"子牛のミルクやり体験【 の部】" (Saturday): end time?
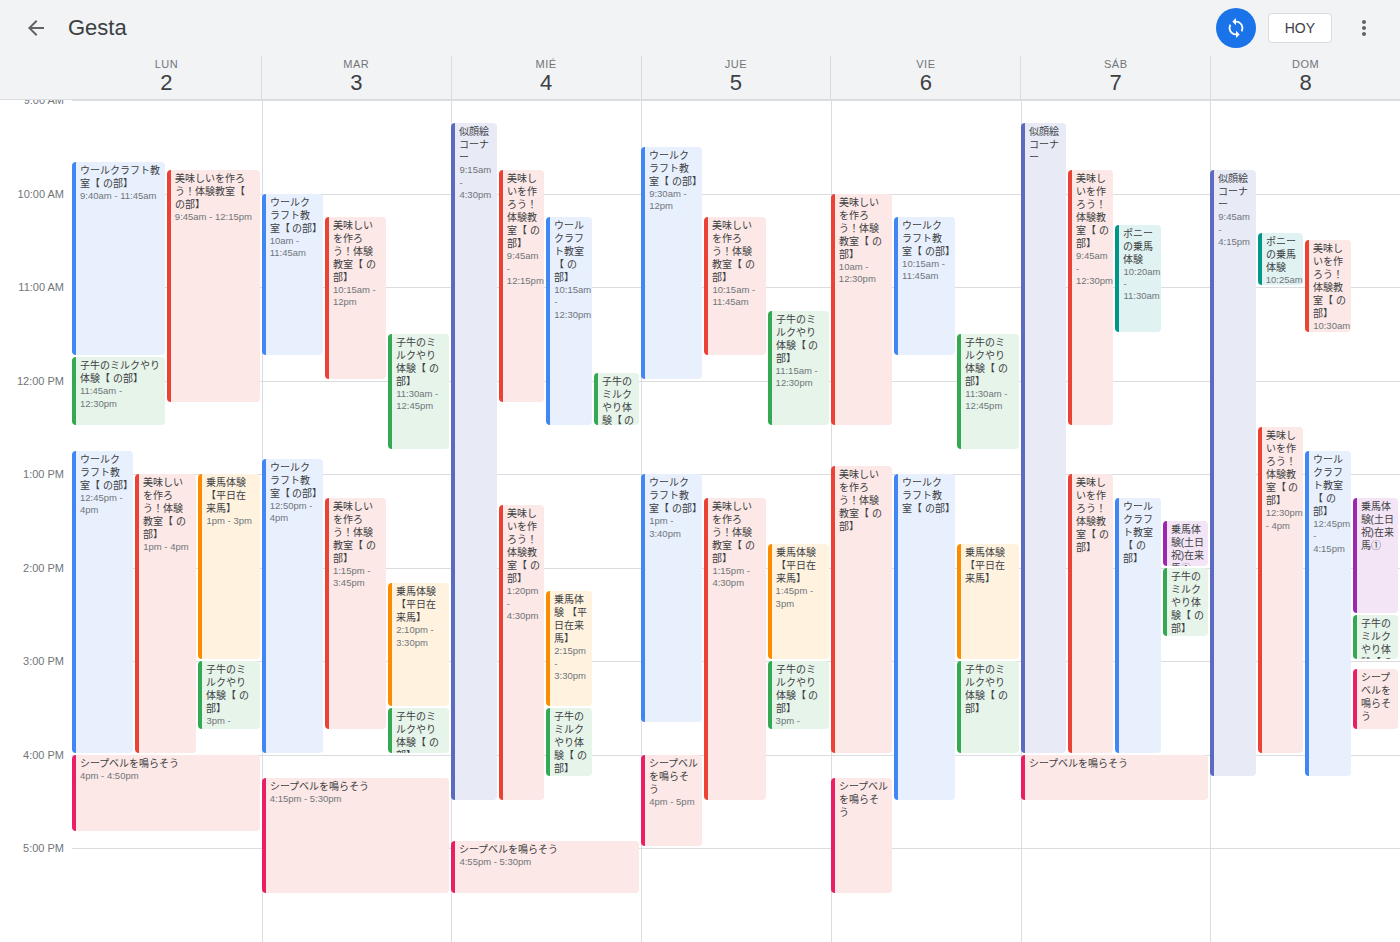
2:45 PM